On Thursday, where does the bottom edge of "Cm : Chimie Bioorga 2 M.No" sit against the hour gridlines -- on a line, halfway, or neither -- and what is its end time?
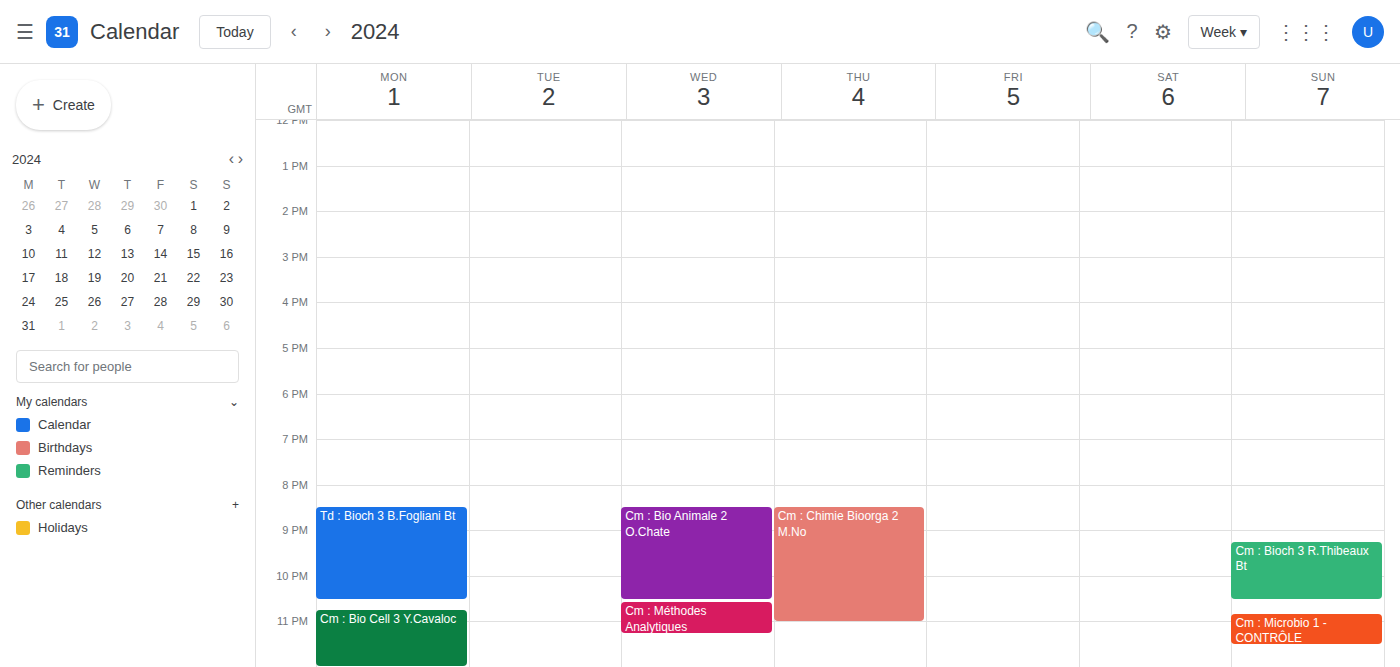
11:00 PM -- exactly on the 11 PM line.